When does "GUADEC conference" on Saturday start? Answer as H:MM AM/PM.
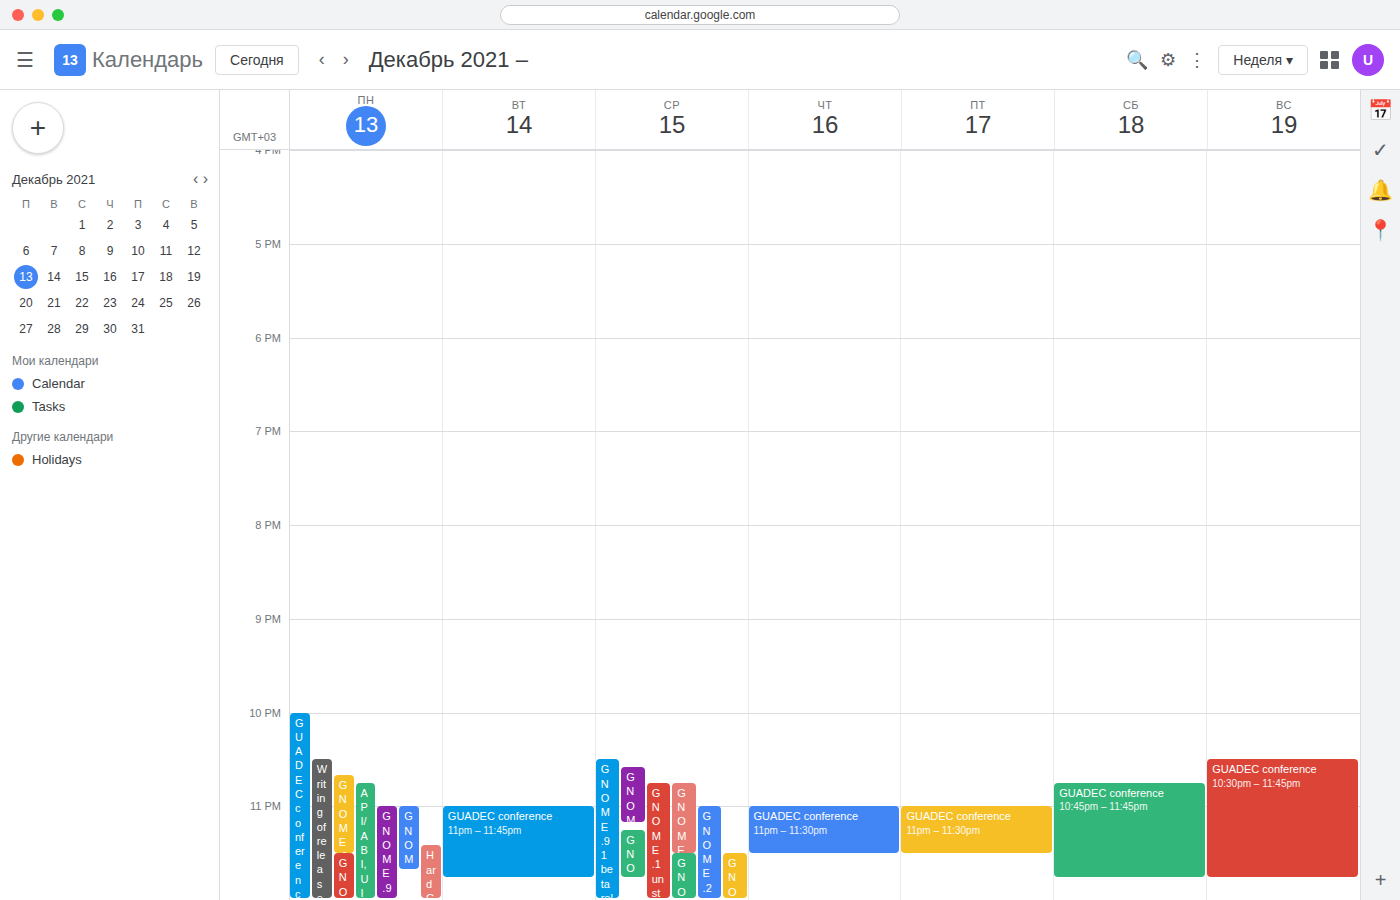
10:45 PM